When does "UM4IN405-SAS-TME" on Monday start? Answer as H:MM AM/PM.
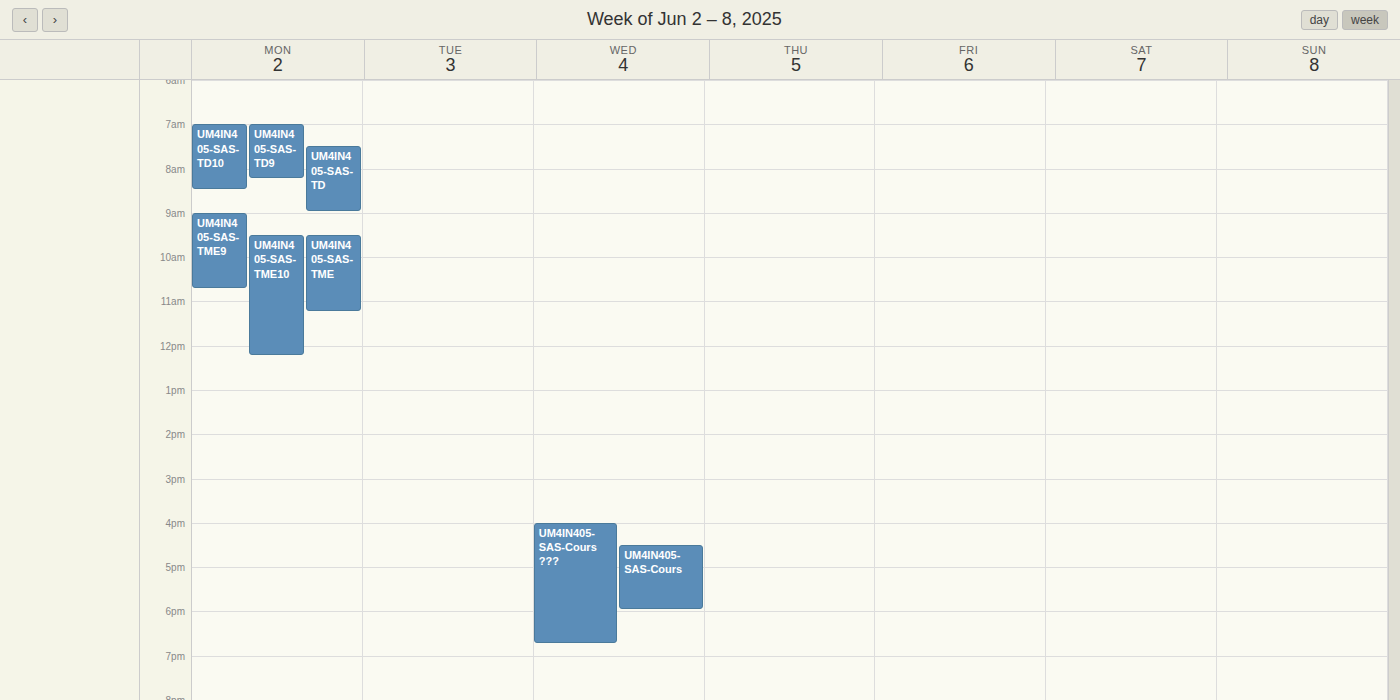
9:30 AM